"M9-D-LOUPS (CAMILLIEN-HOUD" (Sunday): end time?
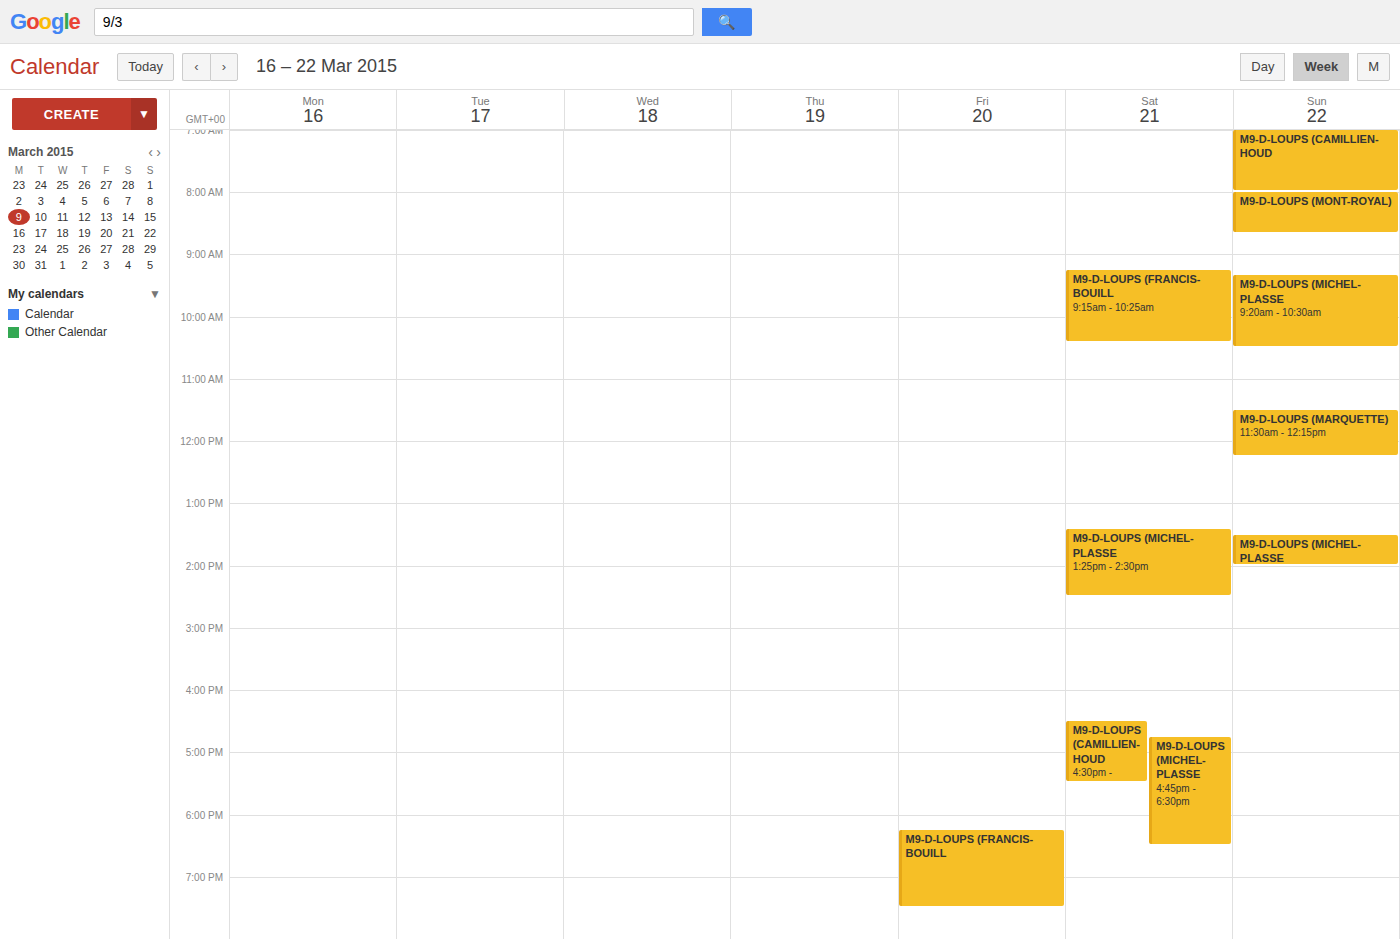
8:00 AM